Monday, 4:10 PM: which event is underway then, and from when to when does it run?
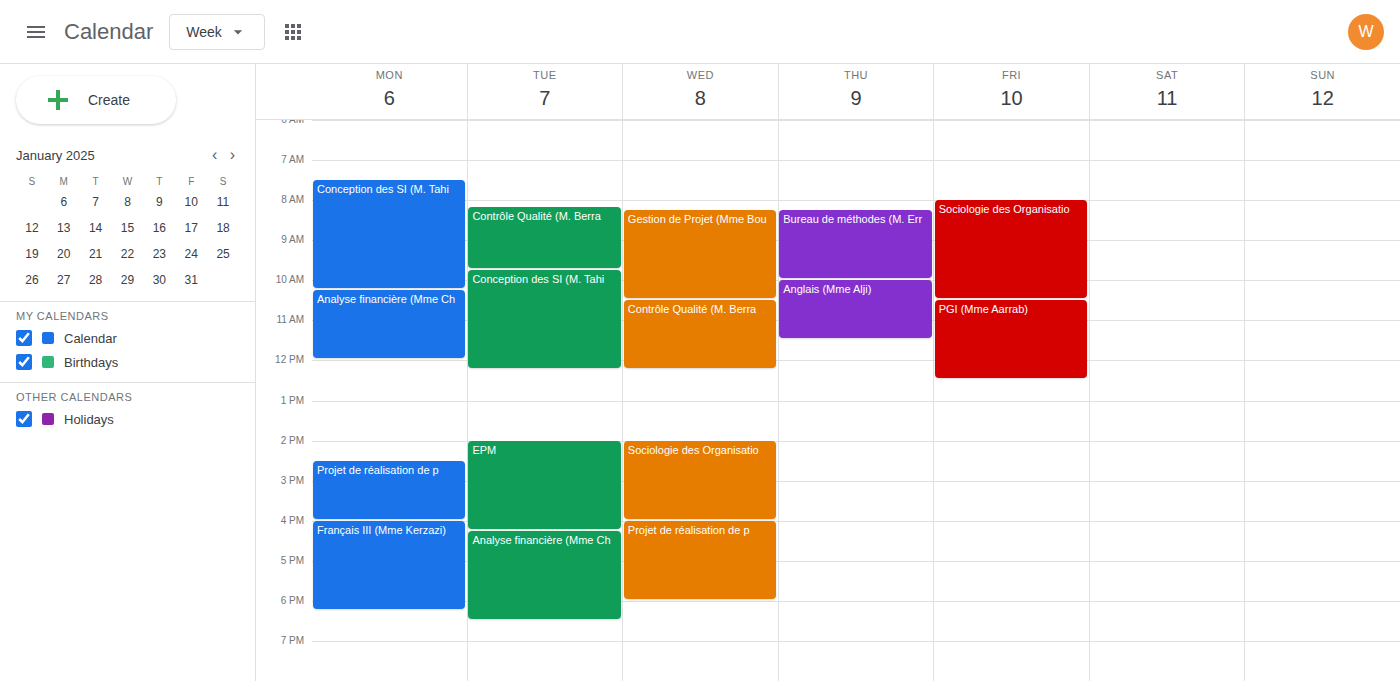
"Français III (Mme Kerzazi)", 4:00 PM to 6:15 PM